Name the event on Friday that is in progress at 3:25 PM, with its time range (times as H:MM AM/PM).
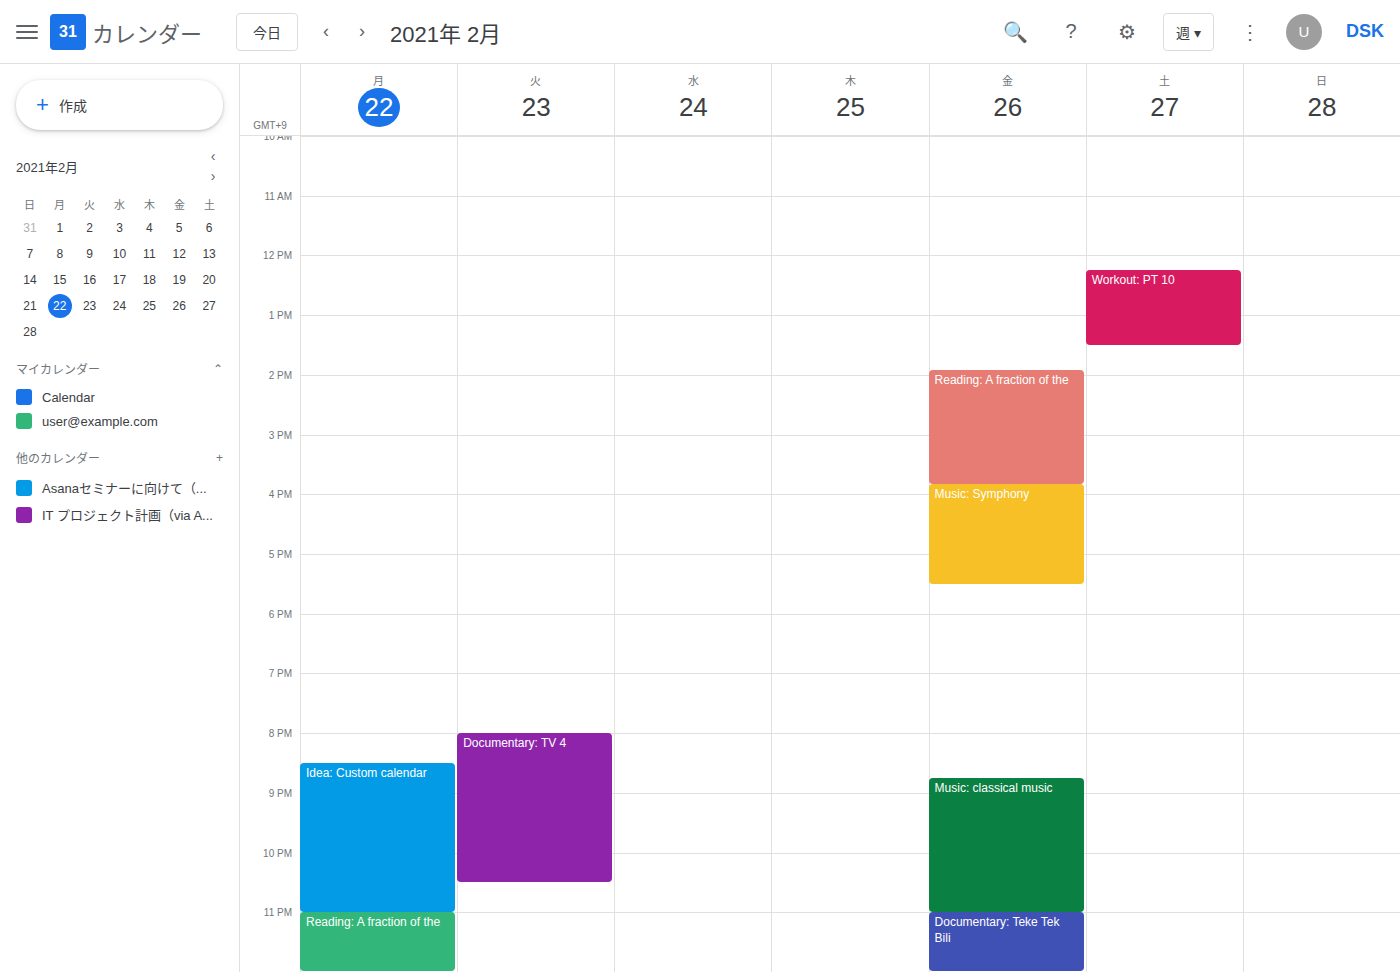
"Reading: A fraction of the", 1:55 PM to 3:50 PM